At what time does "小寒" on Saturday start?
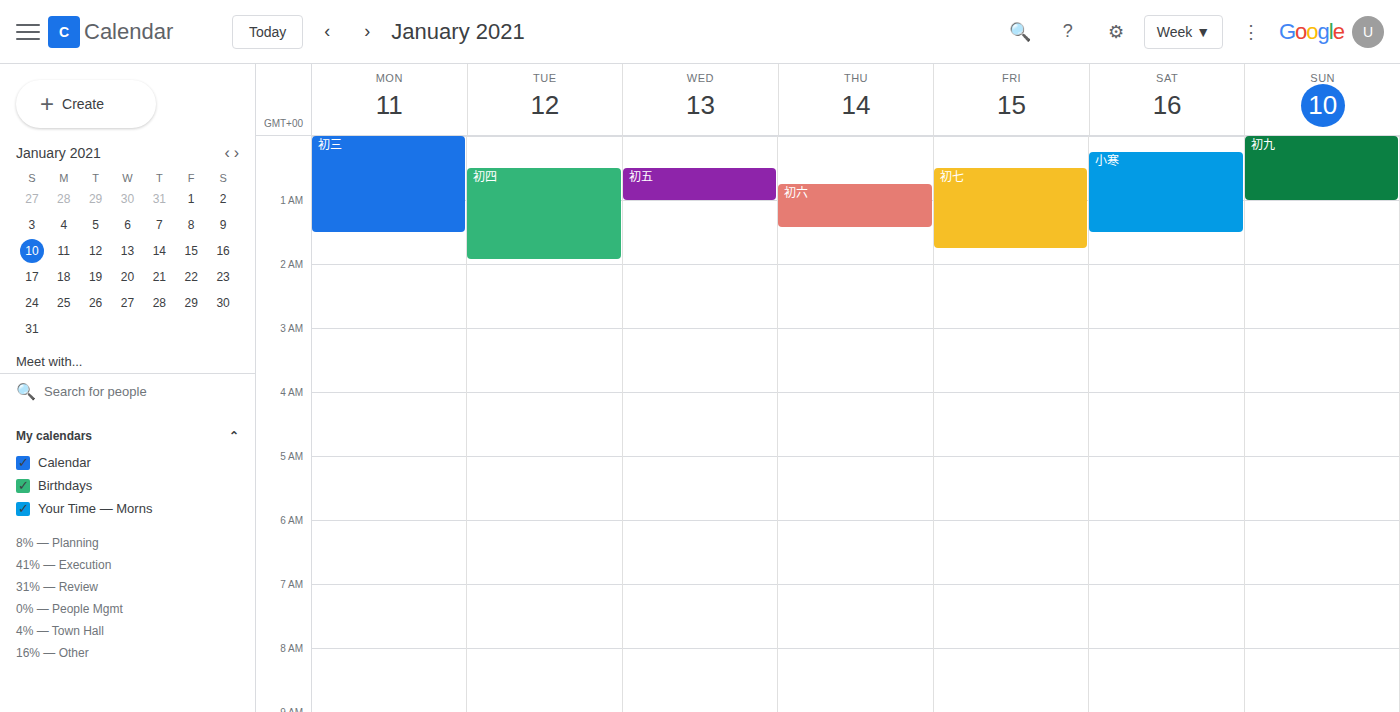
12:15 AM